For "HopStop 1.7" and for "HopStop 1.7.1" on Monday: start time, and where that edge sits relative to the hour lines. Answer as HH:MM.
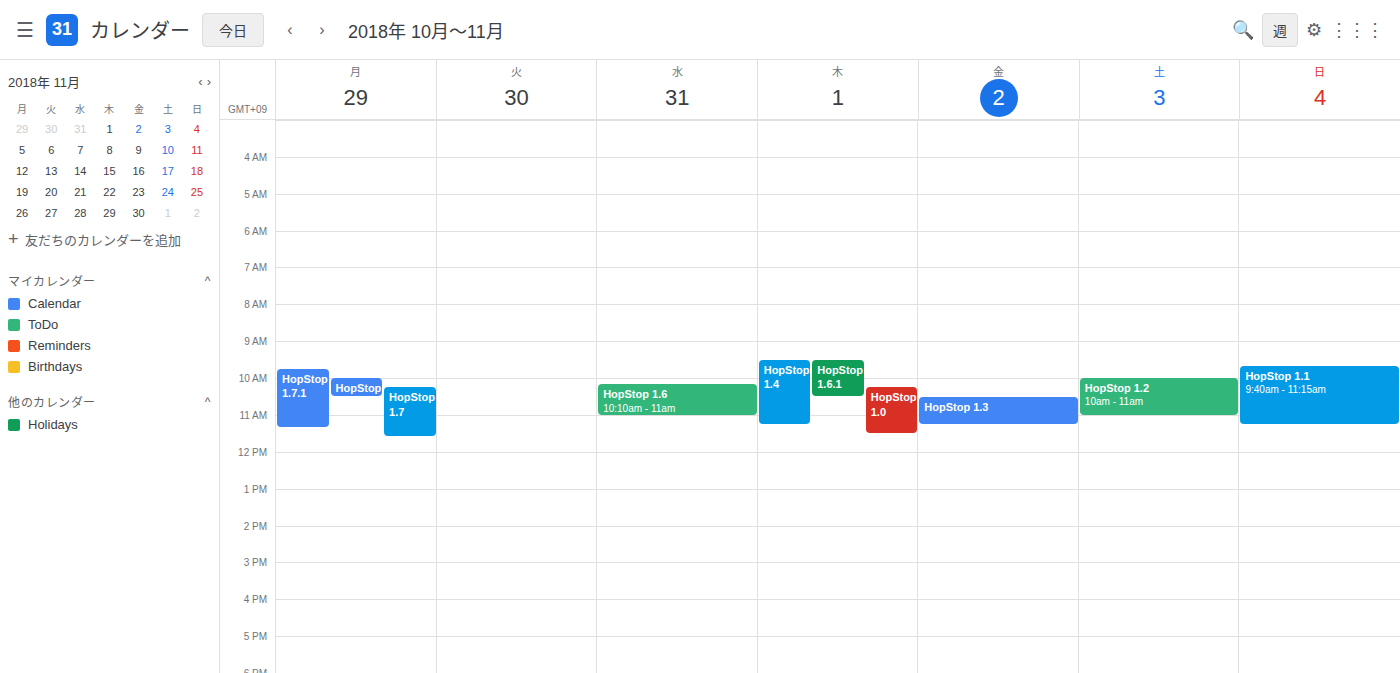
"HopStop 1.7": 10:15, neither: a quarter of the way from the 10:00 line to the 11:00 line. "HopStop 1.7.1": 09:45, neither: three quarters of the way from the 09:00 line to the 10:00 line.